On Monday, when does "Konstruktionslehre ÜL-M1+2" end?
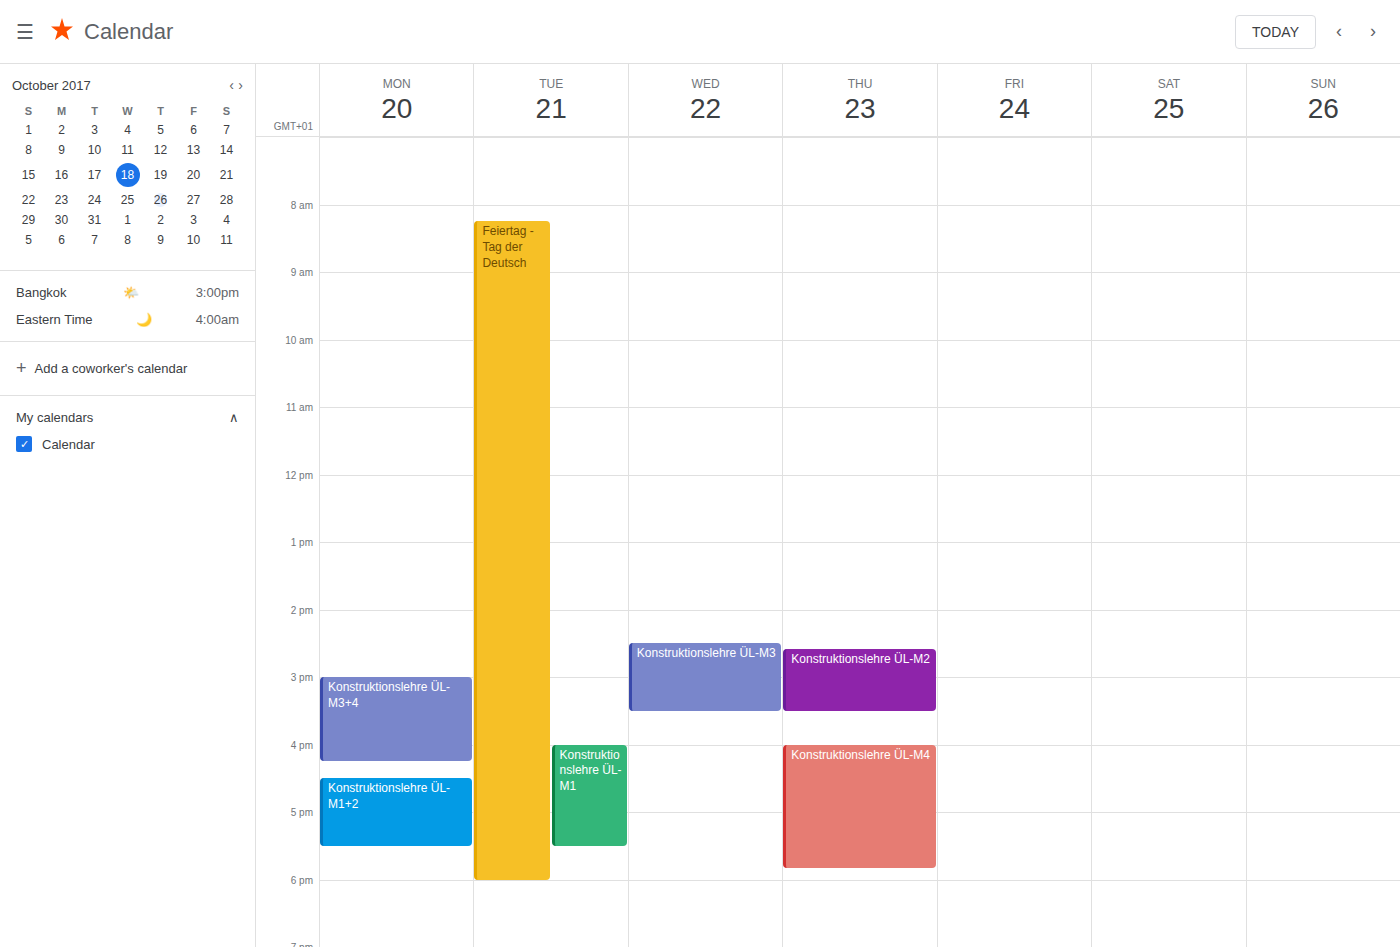
17:30